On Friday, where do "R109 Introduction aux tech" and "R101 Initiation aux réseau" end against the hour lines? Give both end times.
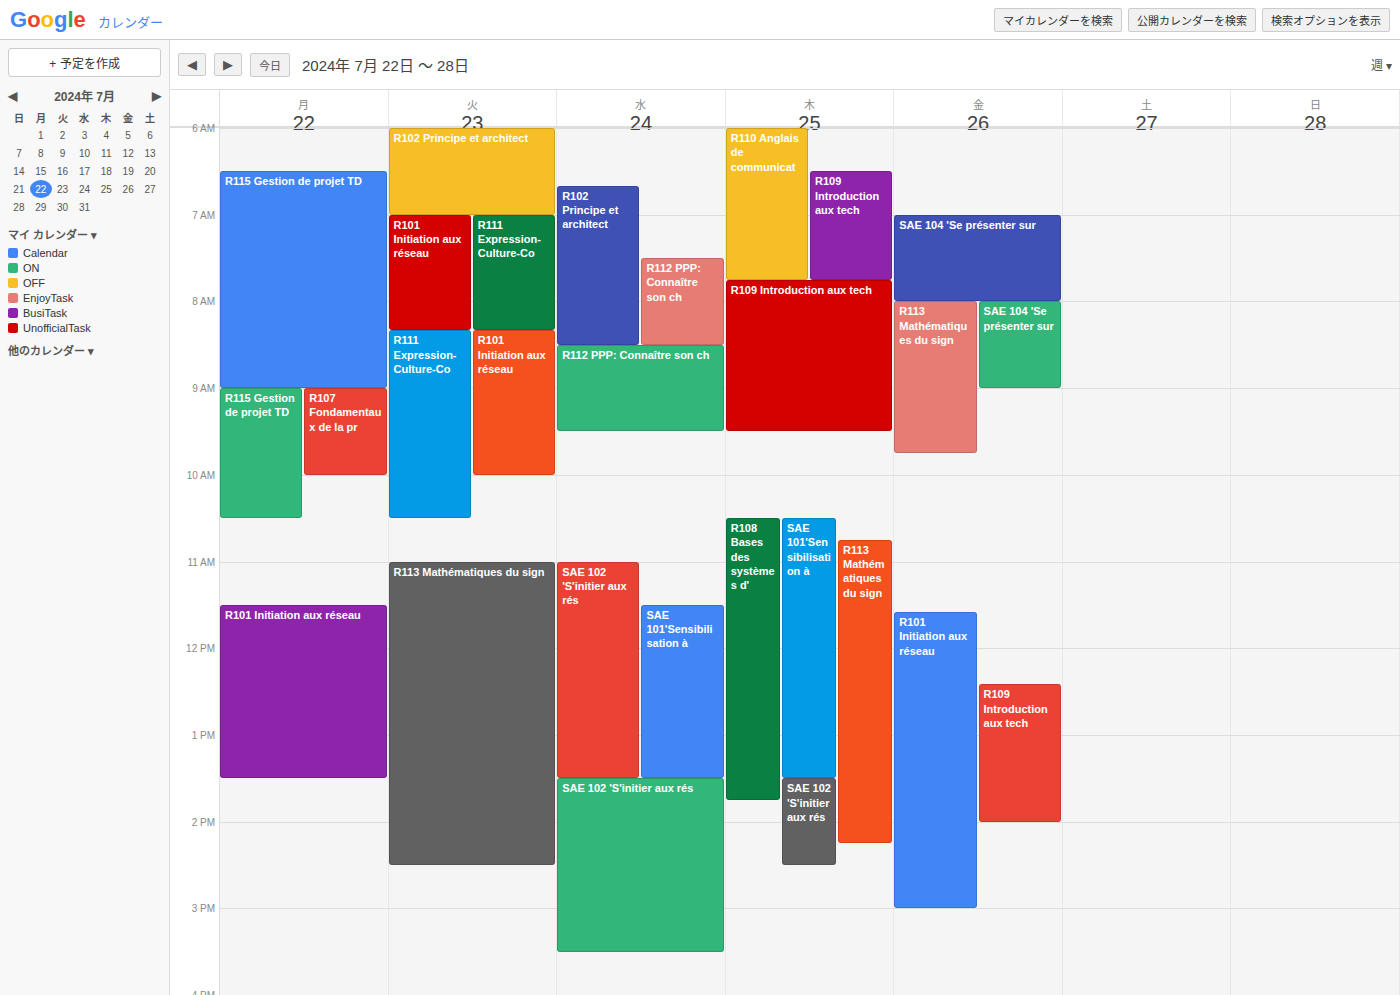
"R109 Introduction aux tech": 2:00 PM, exactly on the 2 PM line. "R101 Initiation aux réseau": 3:00 PM, exactly on the 3 PM line.